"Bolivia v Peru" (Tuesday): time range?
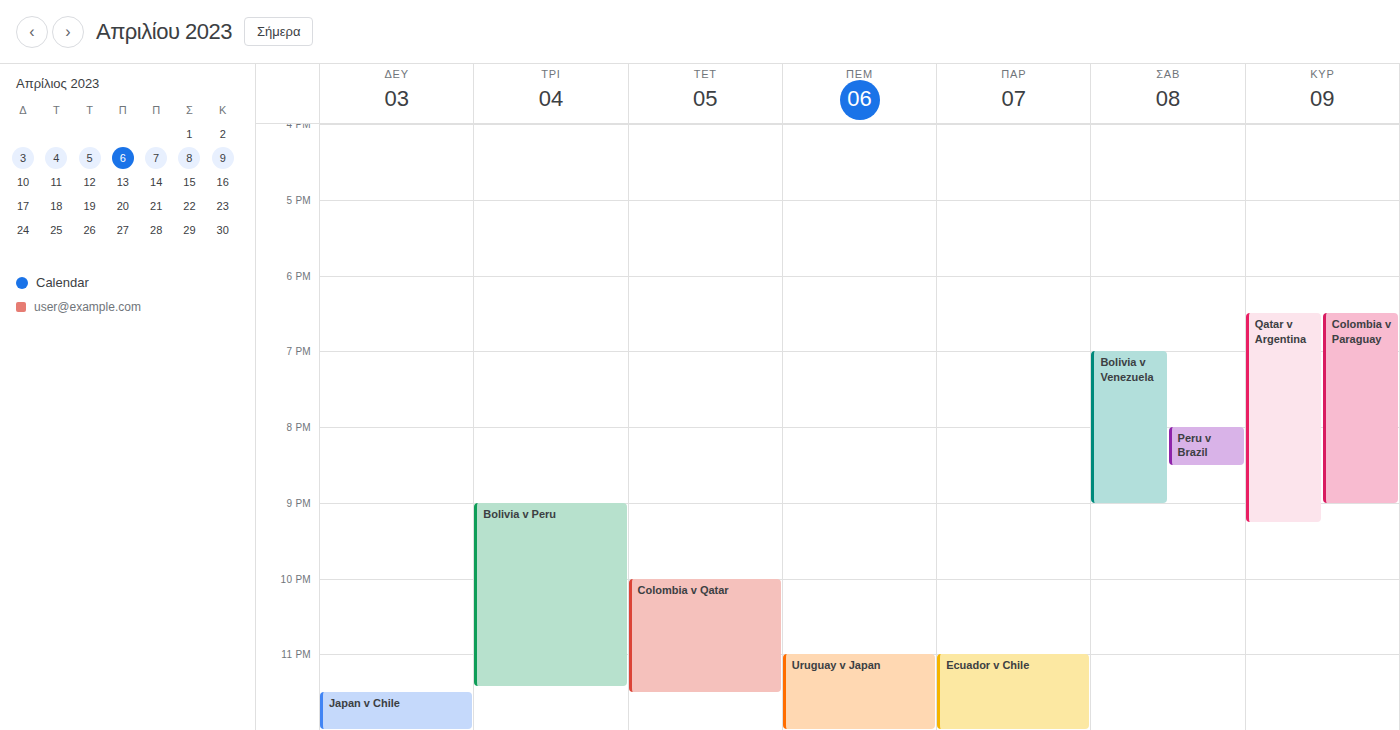
9:00 PM to 11:25 PM